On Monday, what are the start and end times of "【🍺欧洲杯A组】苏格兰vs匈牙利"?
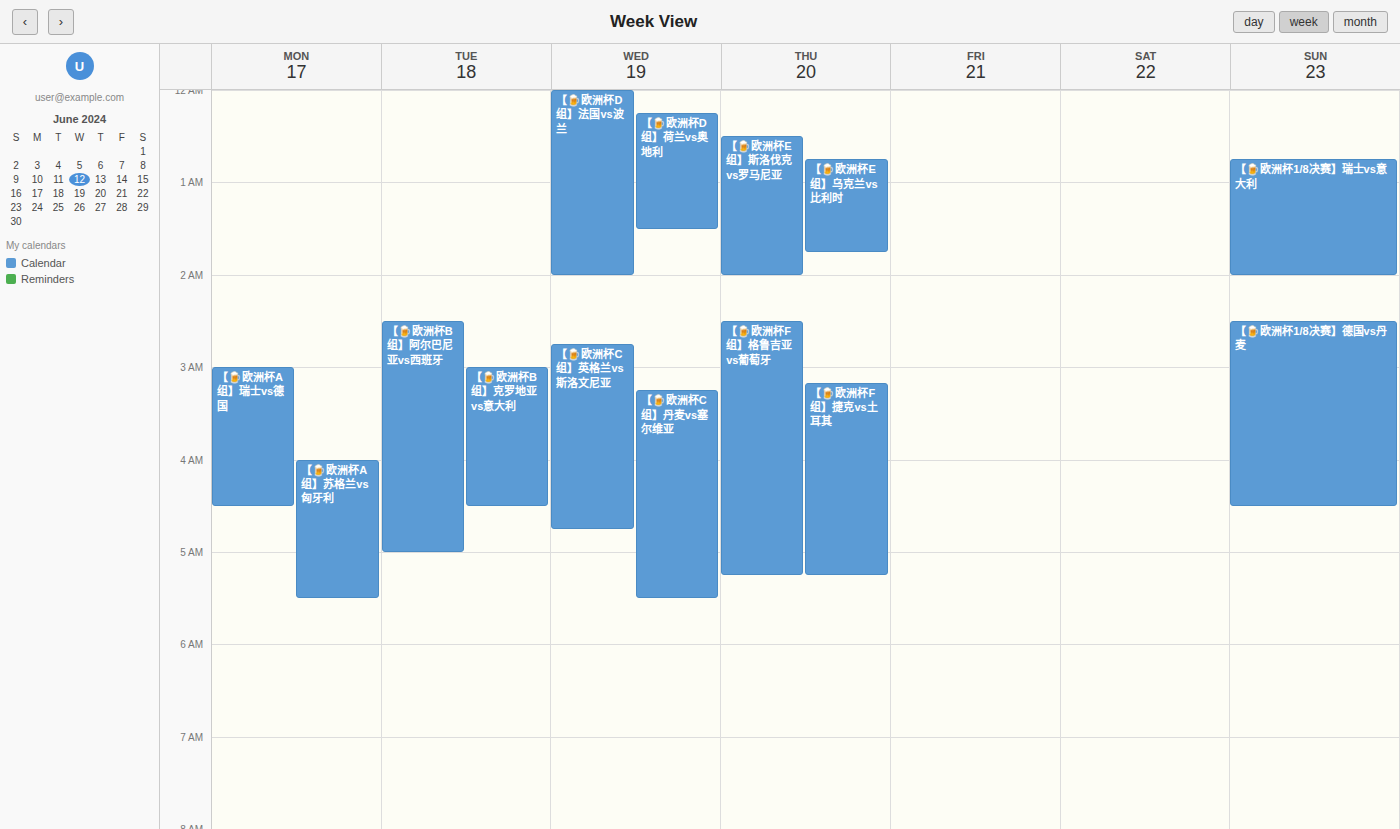
4:00 AM to 5:30 AM